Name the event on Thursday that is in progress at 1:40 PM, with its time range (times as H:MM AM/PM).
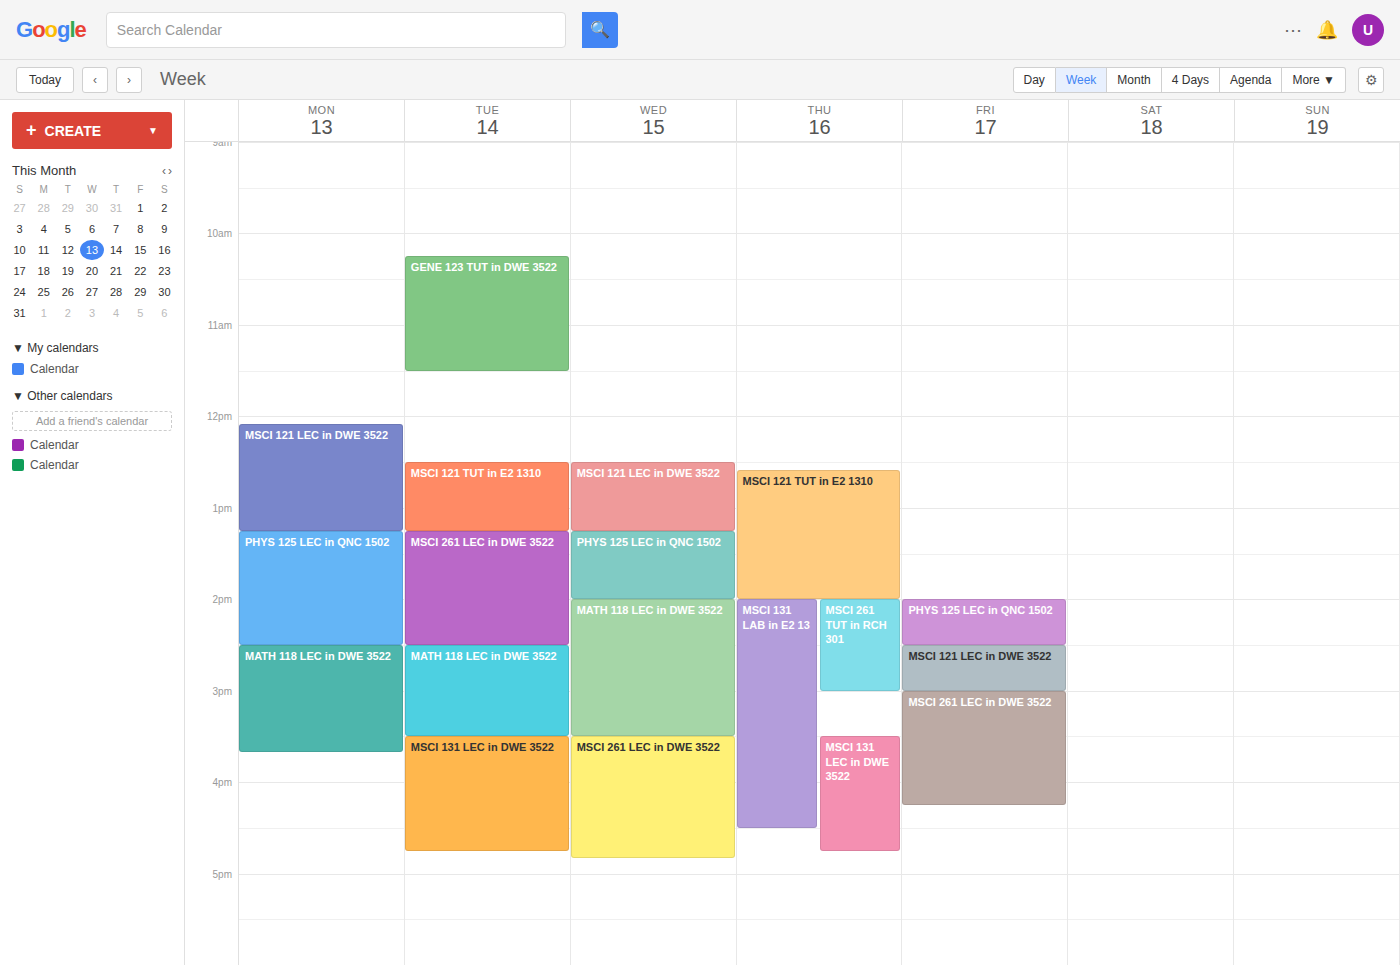
"MSCI 121 TUT in E2 1310", 12:35 PM to 2:00 PM